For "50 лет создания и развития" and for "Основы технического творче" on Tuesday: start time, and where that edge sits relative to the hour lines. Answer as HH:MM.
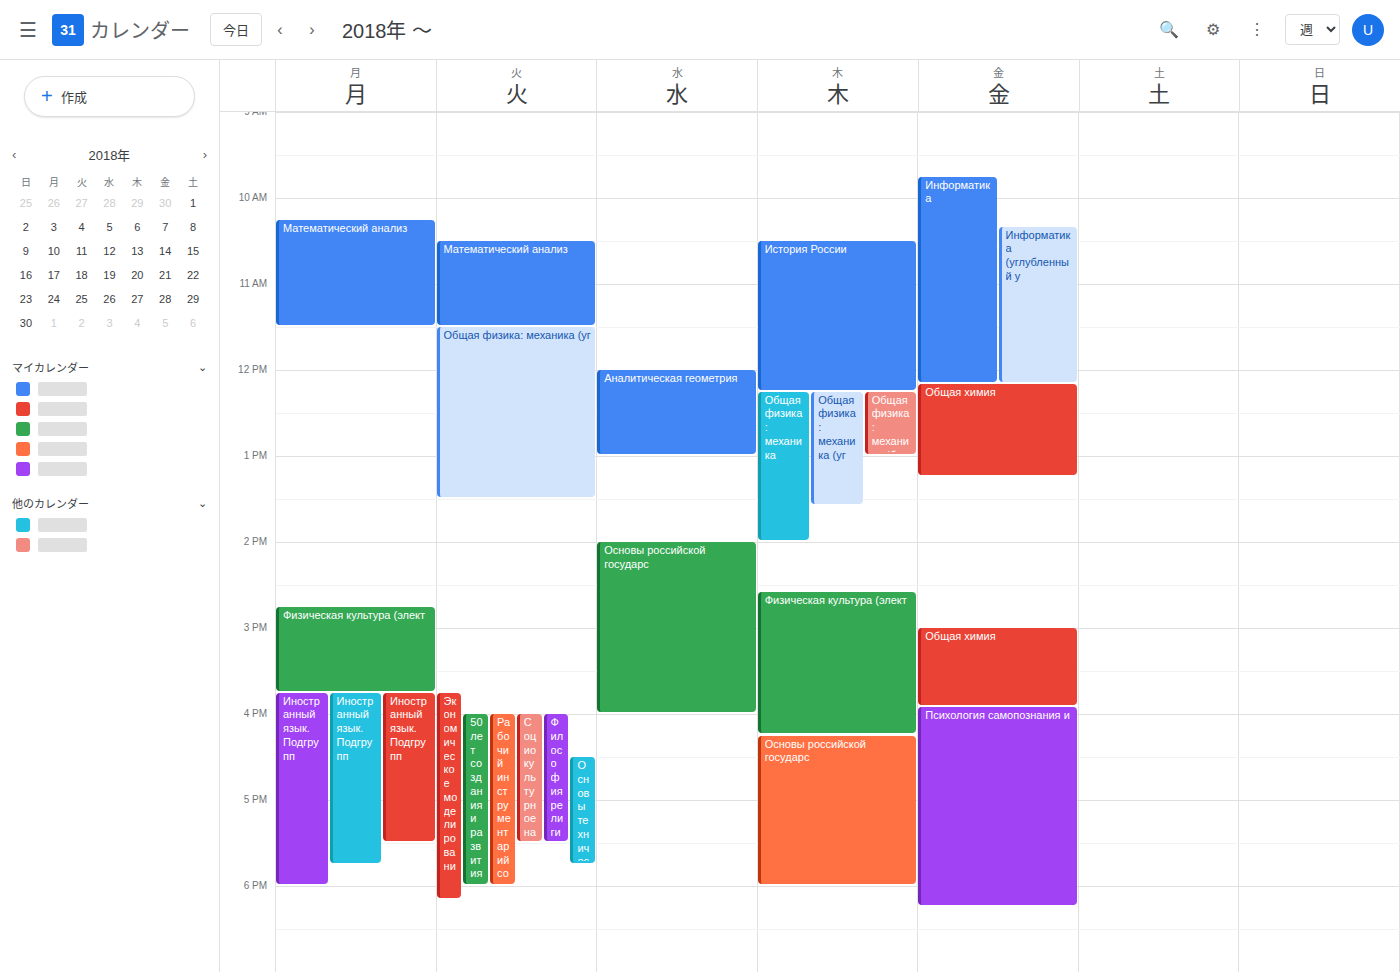
"50 лет создания и развития": 16:00, exactly on the 16:00 line. "Основы технического творче": 16:30, halfway between the 16:00 and 17:00 lines.